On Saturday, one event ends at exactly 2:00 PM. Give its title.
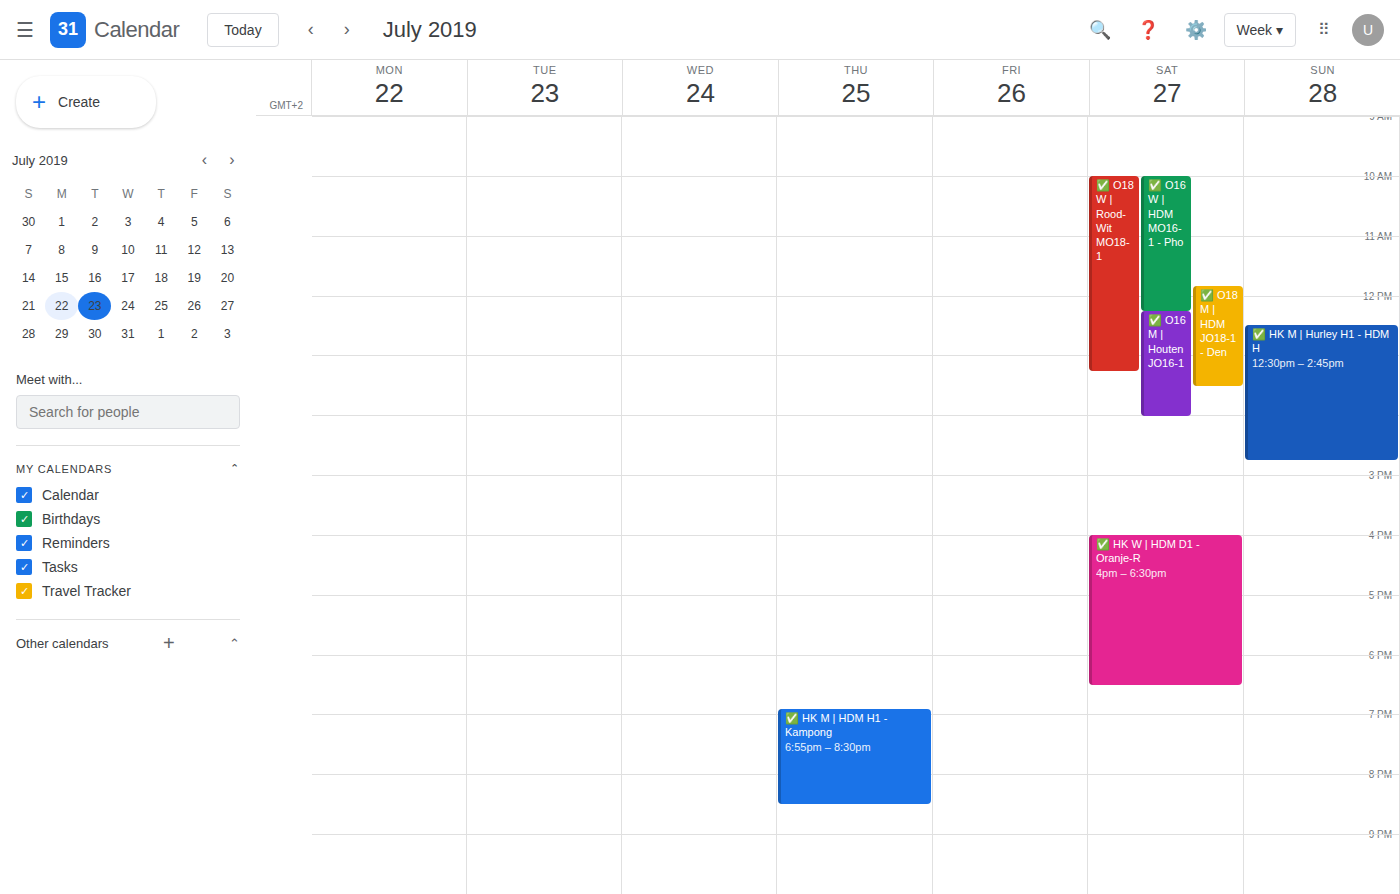
"✅ O16 M | Houten JO16-1"